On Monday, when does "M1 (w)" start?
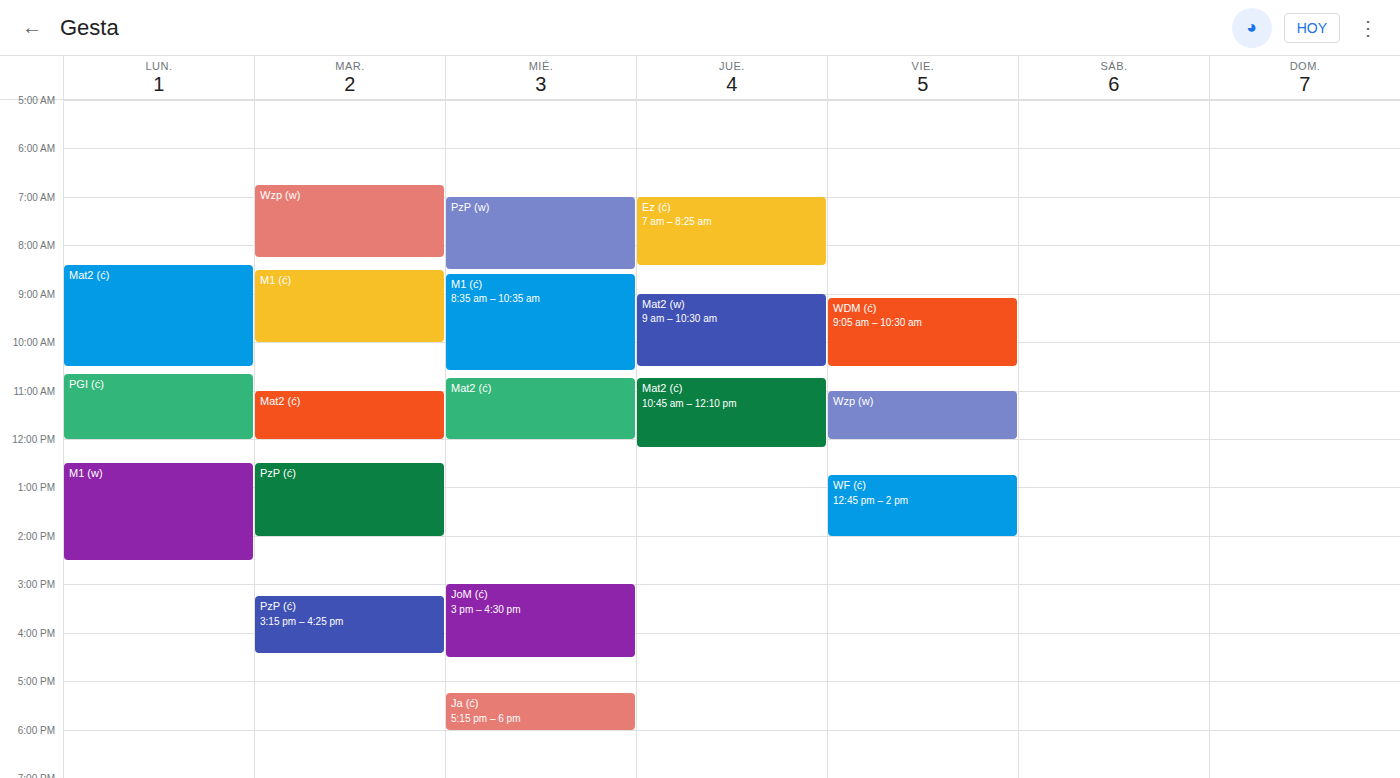
12:30